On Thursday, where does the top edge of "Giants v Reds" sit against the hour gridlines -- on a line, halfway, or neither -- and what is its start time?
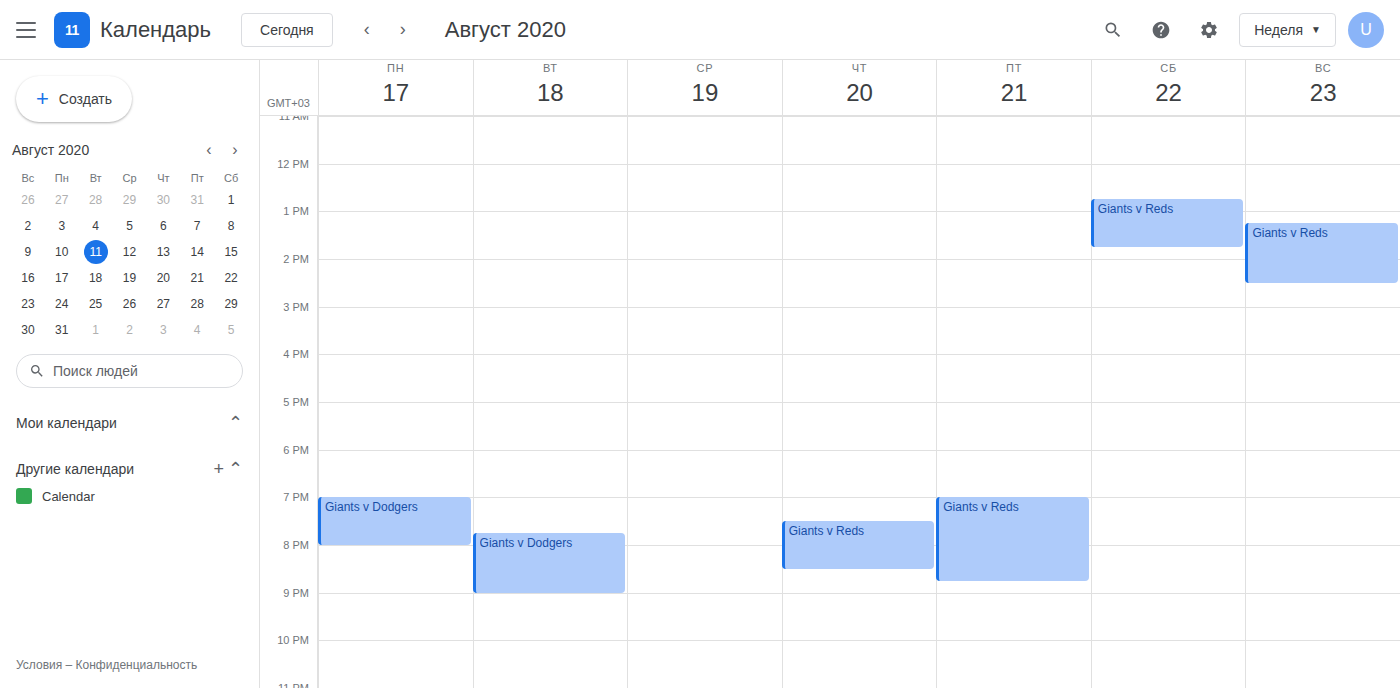
7:30 PM -- halfway between the 7 PM and 8 PM lines.